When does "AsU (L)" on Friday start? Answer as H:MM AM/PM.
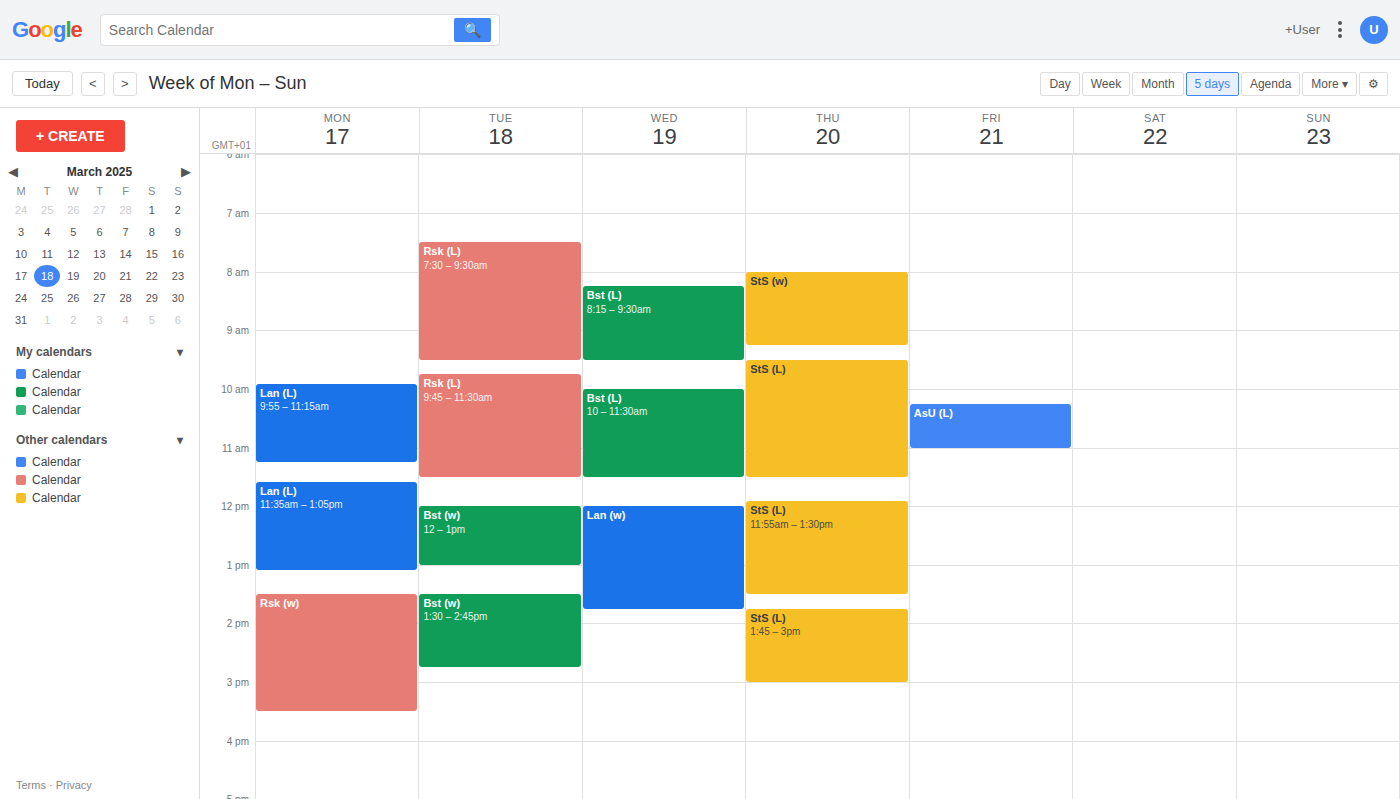
10:15 AM